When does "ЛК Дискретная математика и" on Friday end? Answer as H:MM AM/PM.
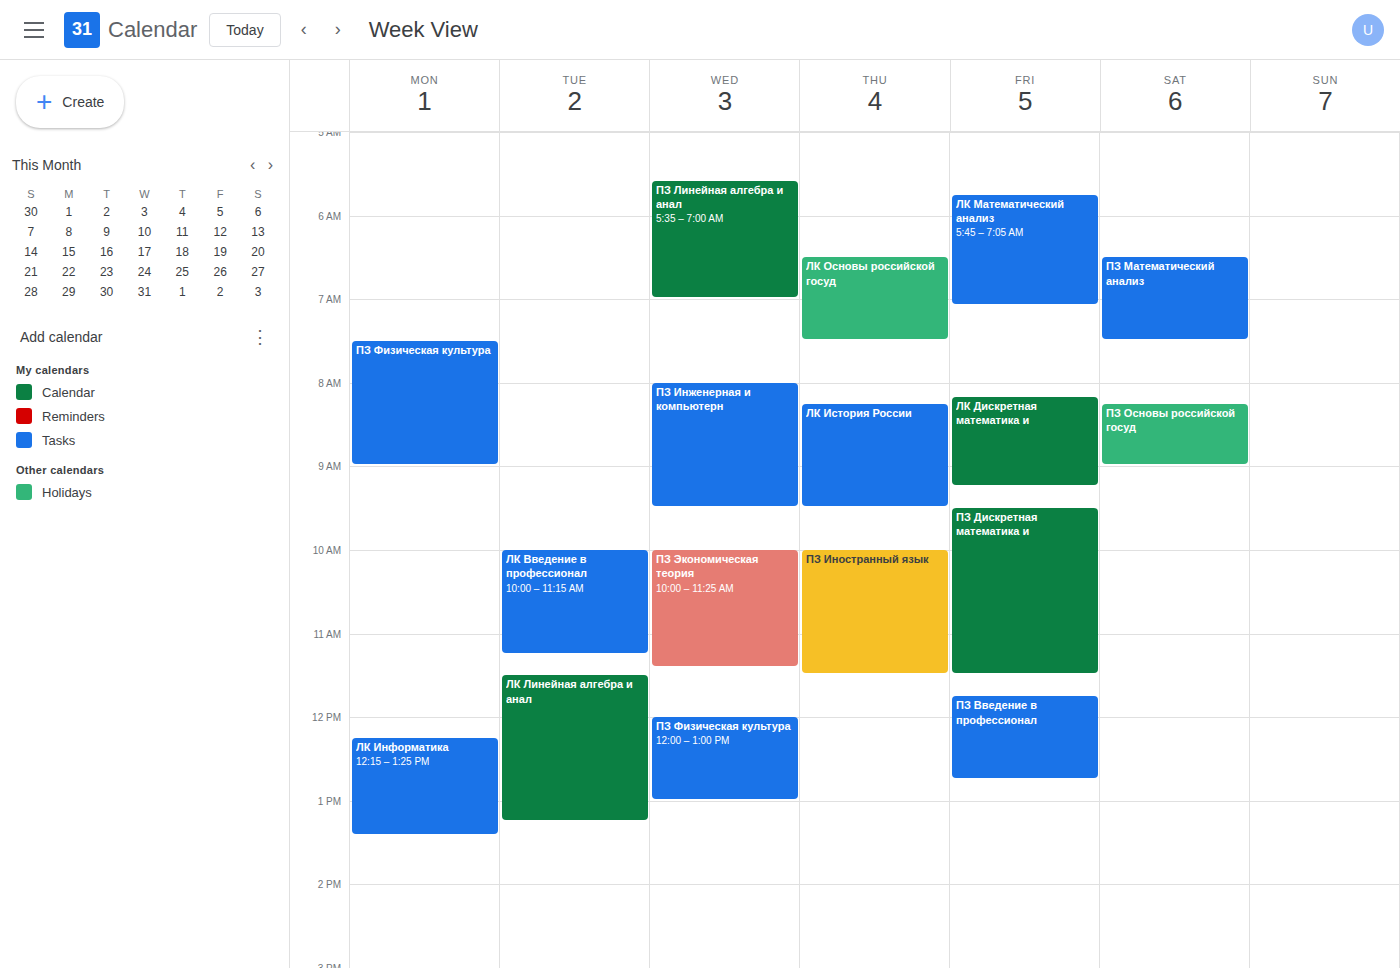
9:15 AM